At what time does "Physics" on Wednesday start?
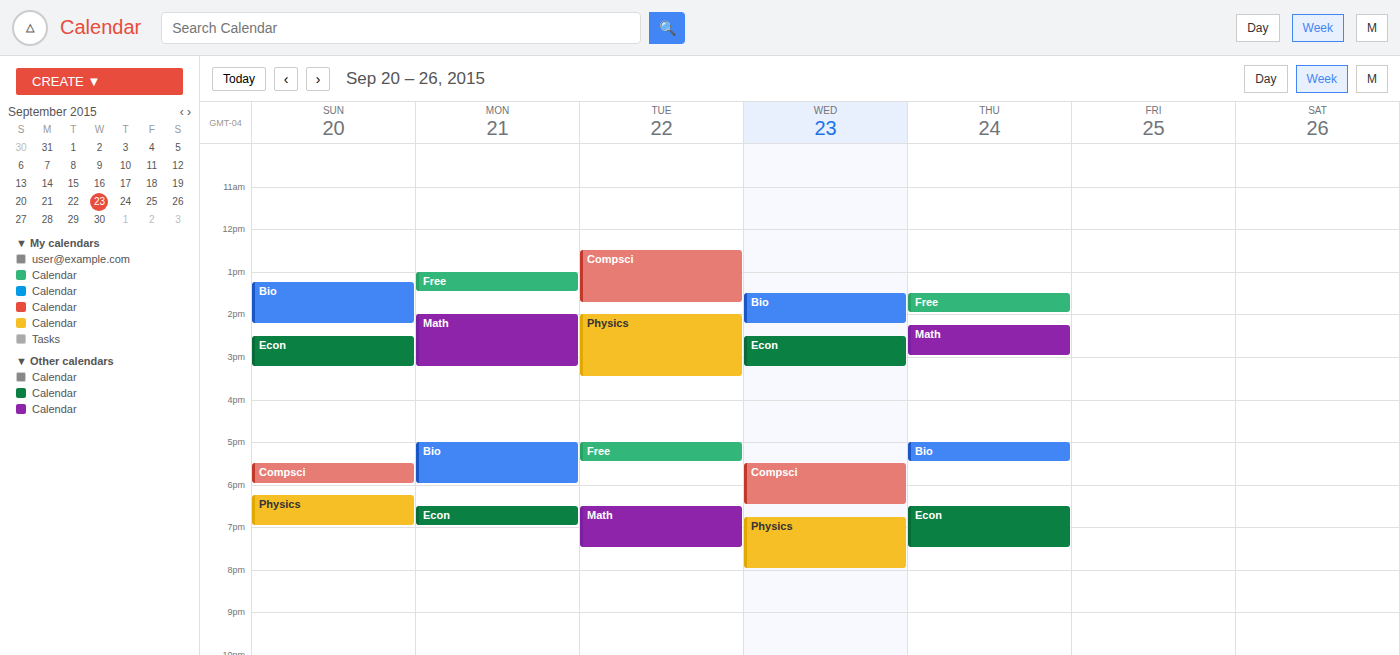
6:45 PM